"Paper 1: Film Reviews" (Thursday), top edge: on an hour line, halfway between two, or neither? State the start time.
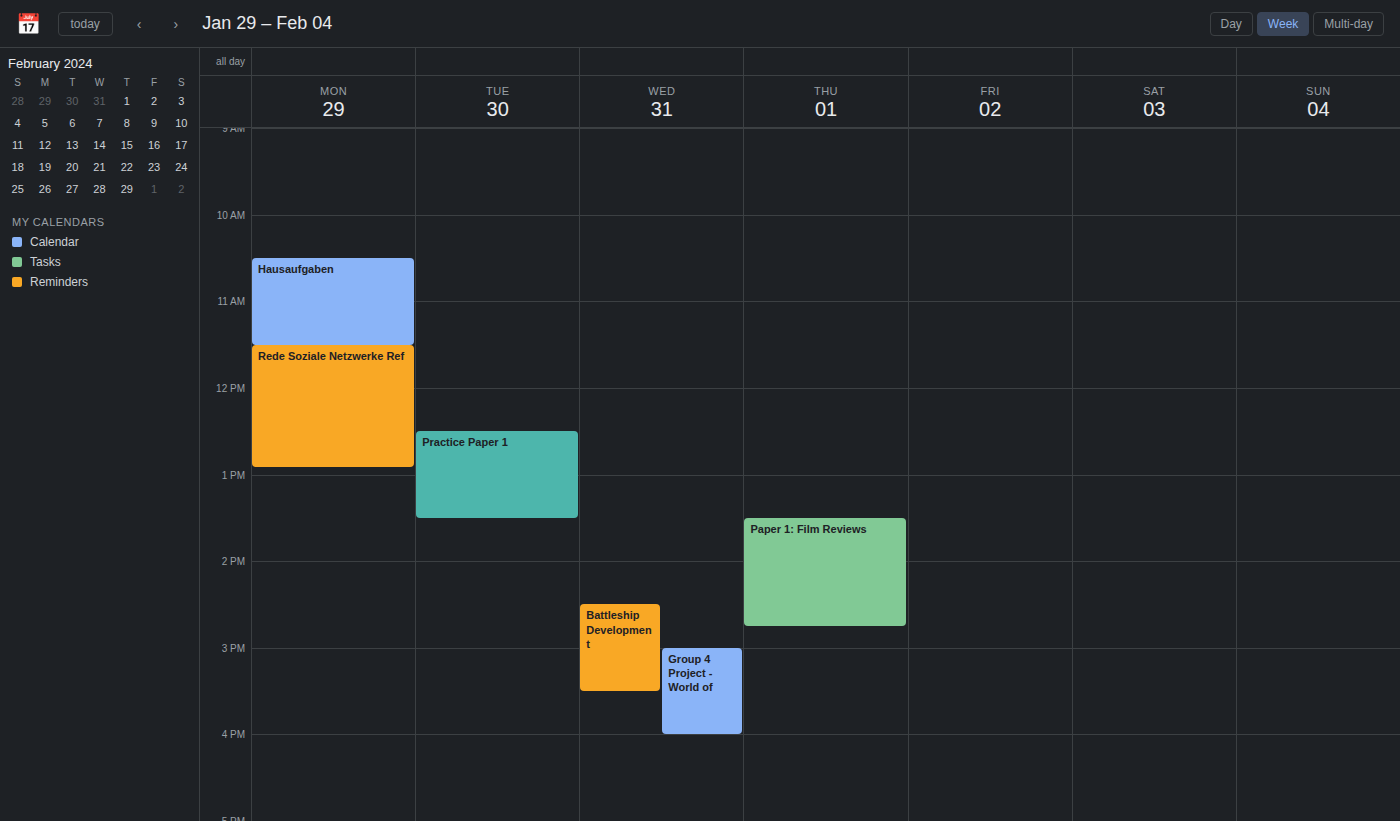
1:30 PM -- halfway between the 1 PM and 2 PM lines.